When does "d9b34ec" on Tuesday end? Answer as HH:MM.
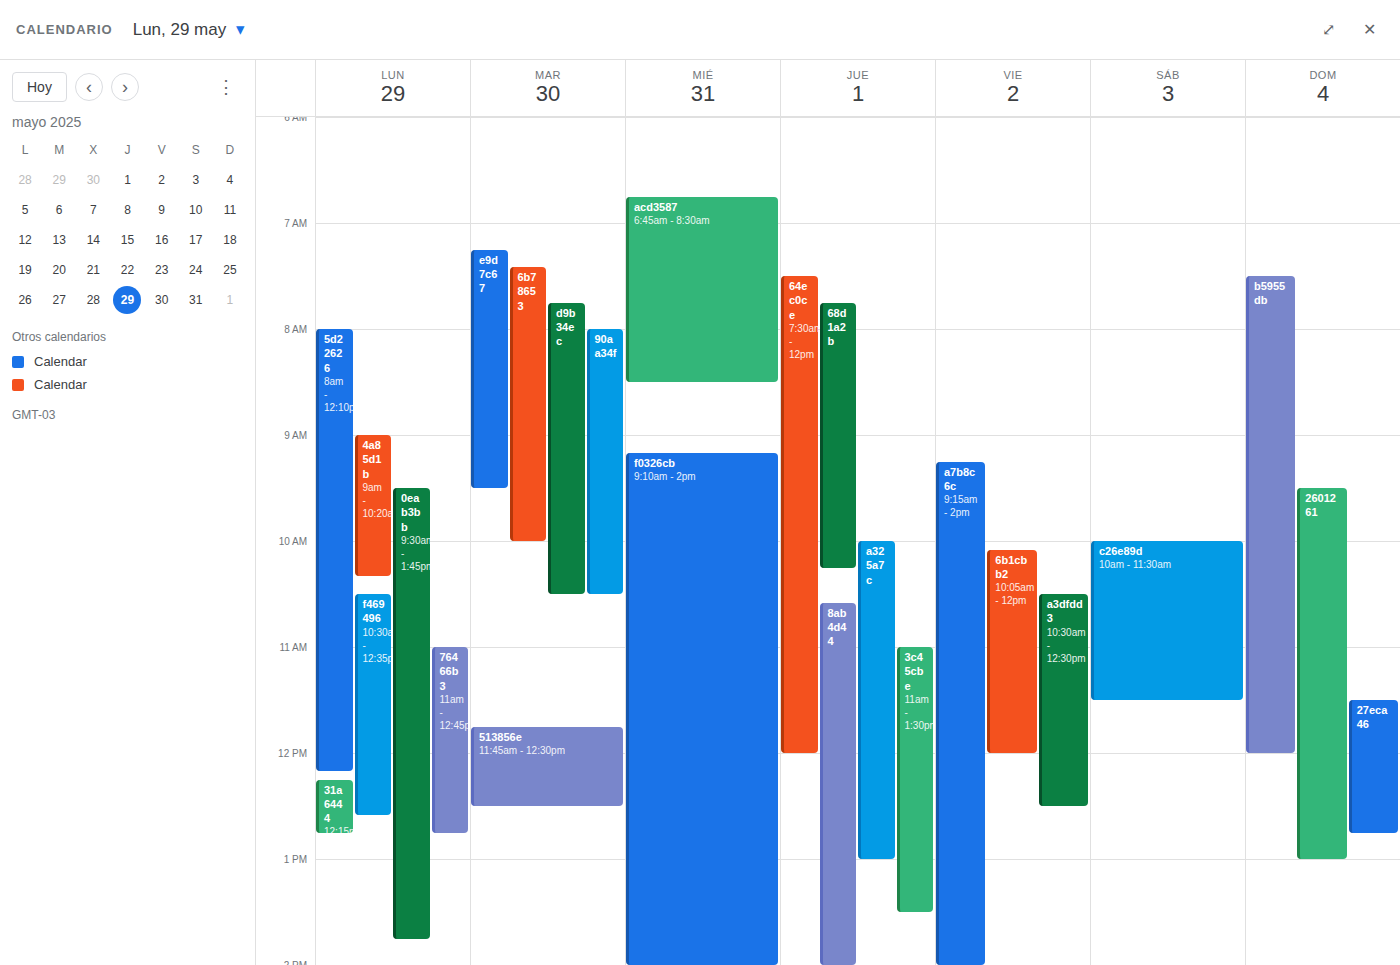
10:30